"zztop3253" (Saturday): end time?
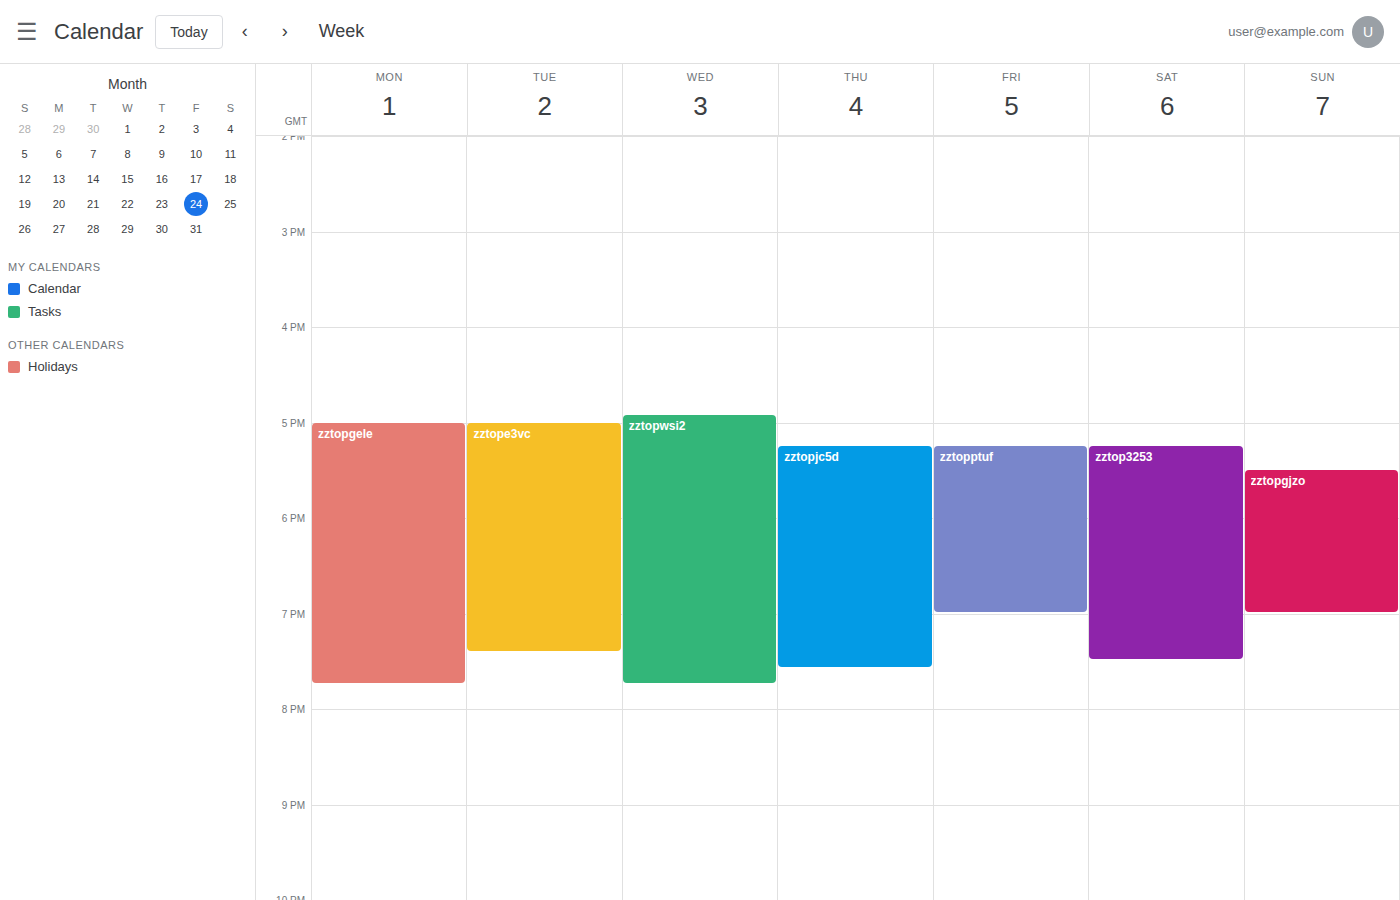
7:30 PM